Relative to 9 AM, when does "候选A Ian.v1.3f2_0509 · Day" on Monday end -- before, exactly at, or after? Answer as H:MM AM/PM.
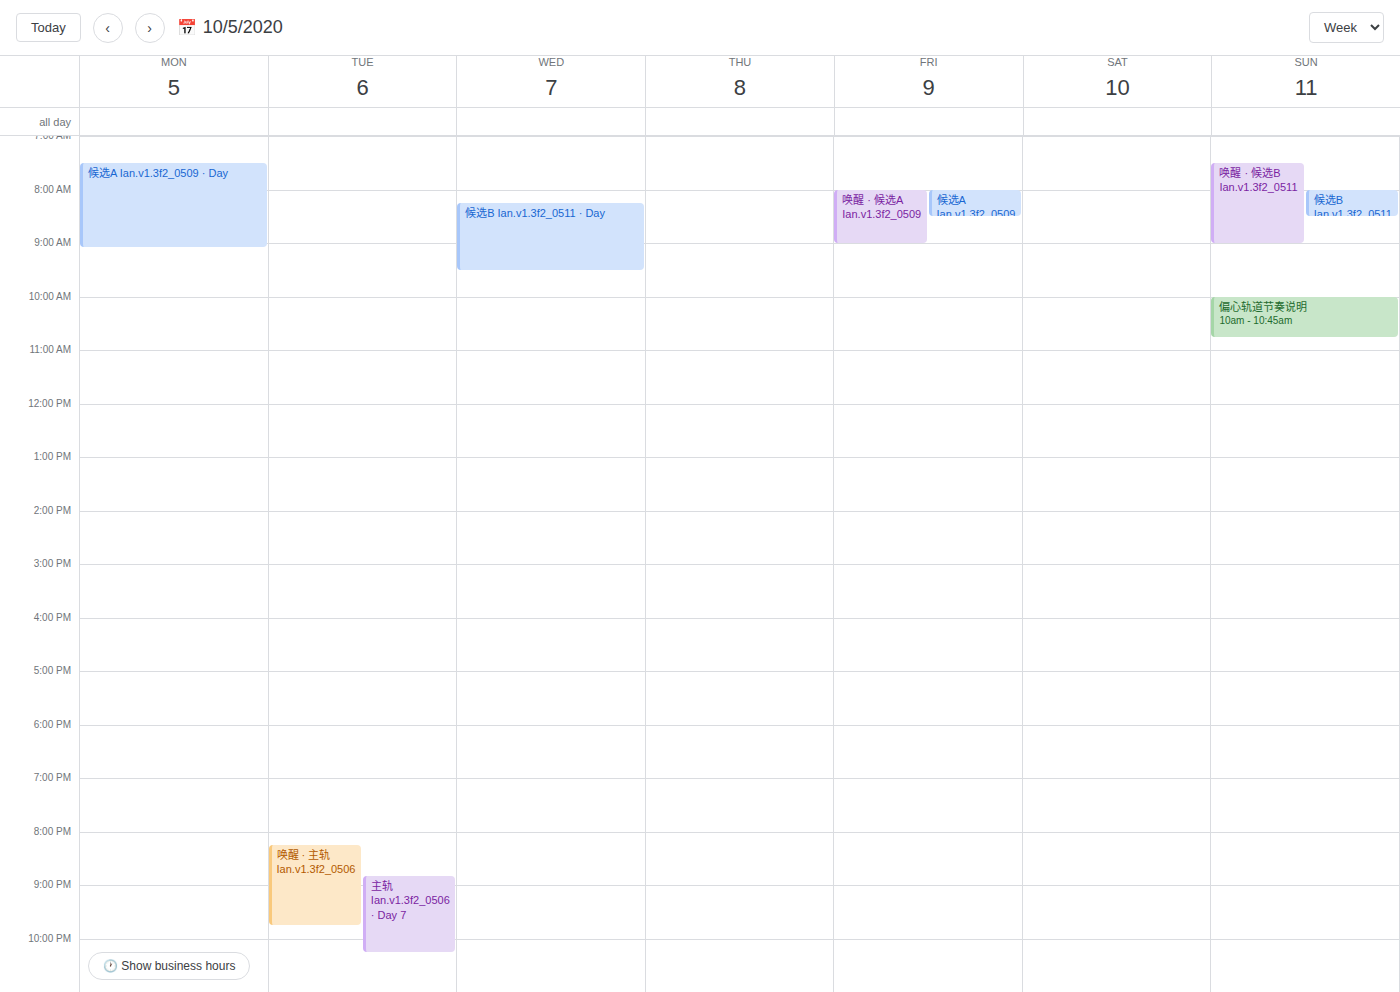
9:05 AM -- after 9 AM, 5 minutes below the 9 AM line.